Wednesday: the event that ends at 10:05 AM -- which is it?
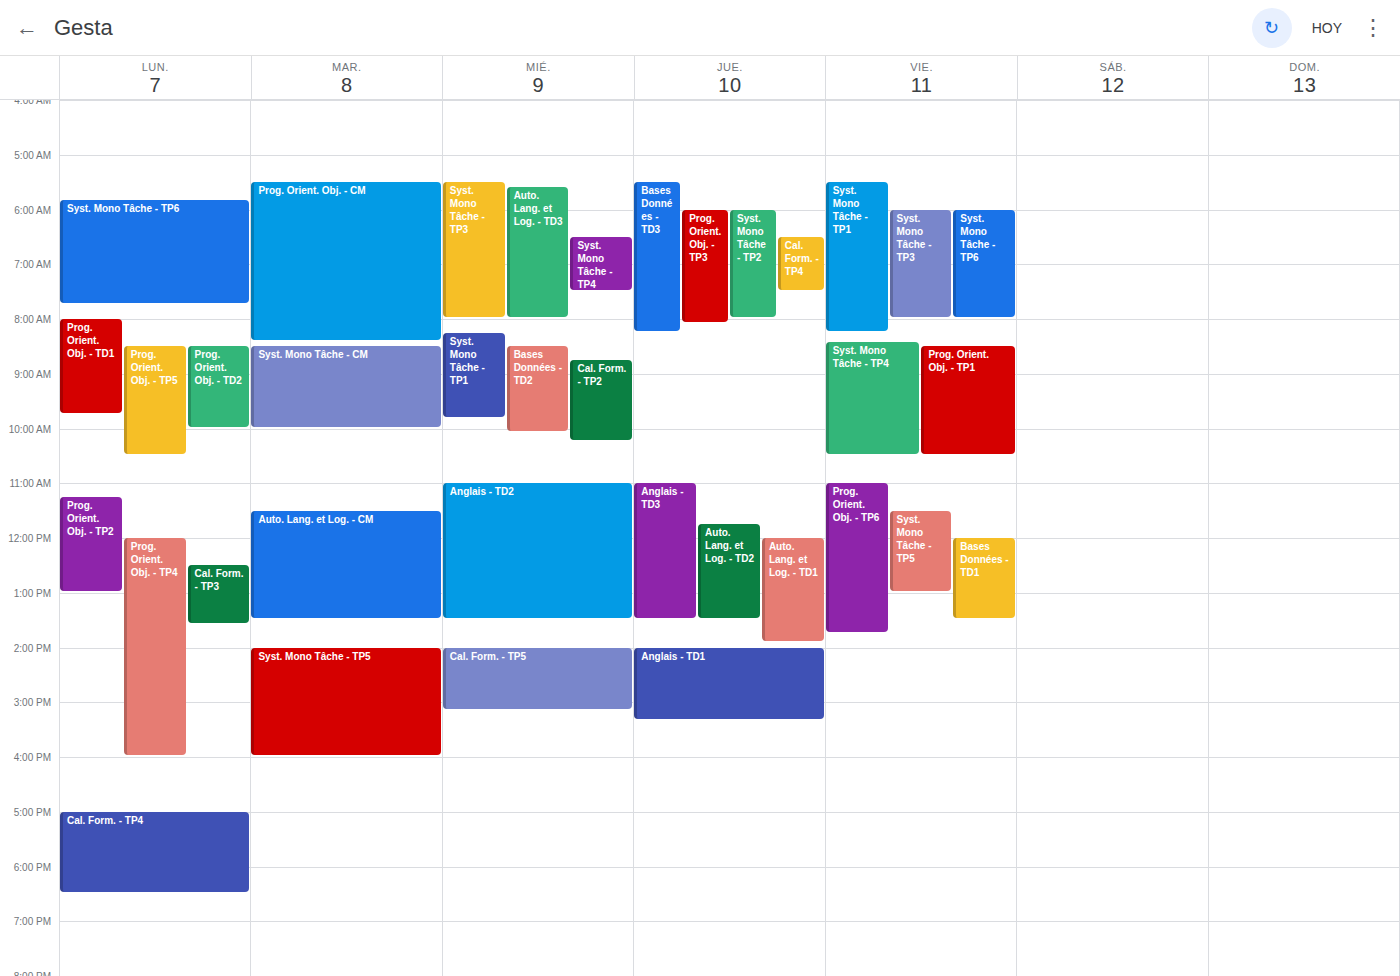
"Bases Données - TD2"